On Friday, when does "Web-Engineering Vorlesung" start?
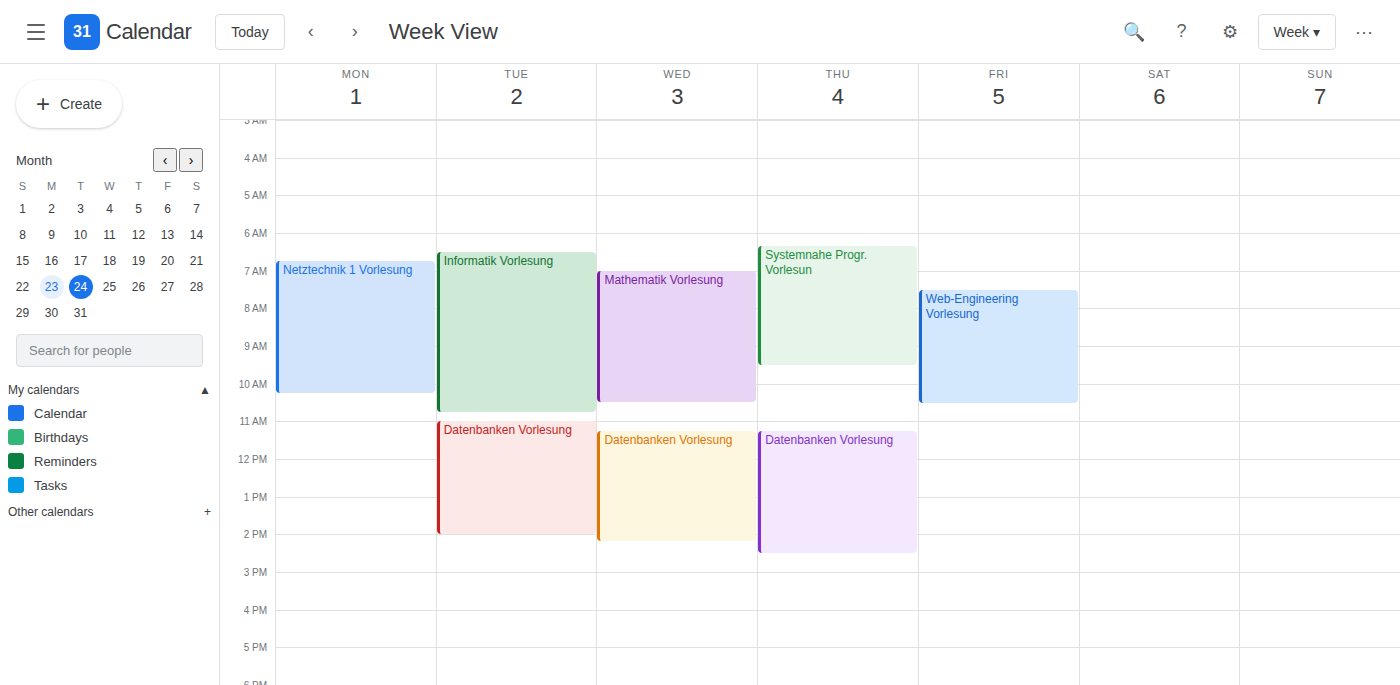
7:30 AM